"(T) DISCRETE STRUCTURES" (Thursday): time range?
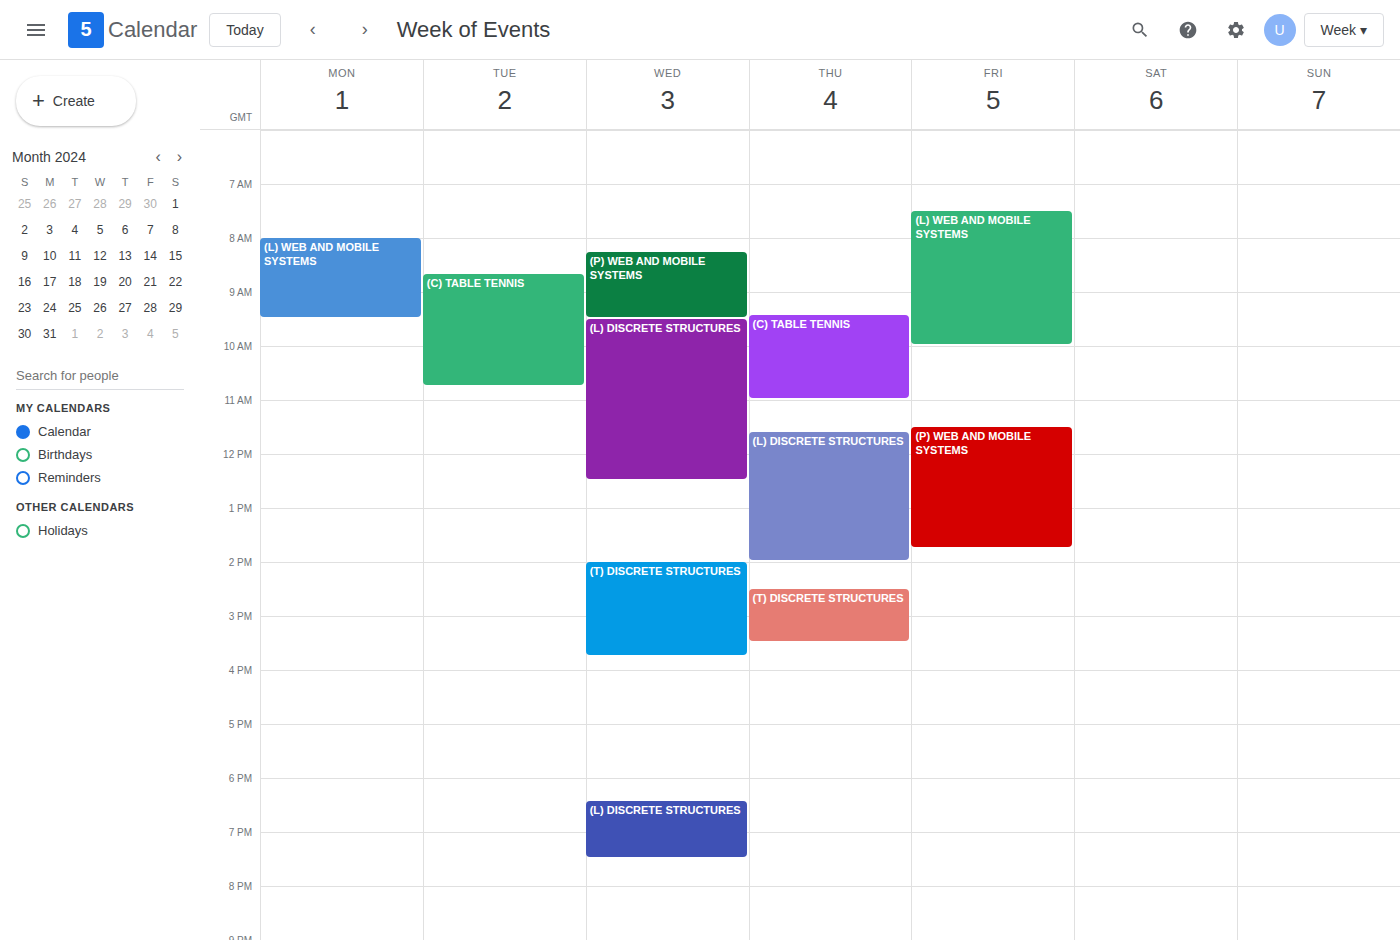
2:30 PM to 3:30 PM